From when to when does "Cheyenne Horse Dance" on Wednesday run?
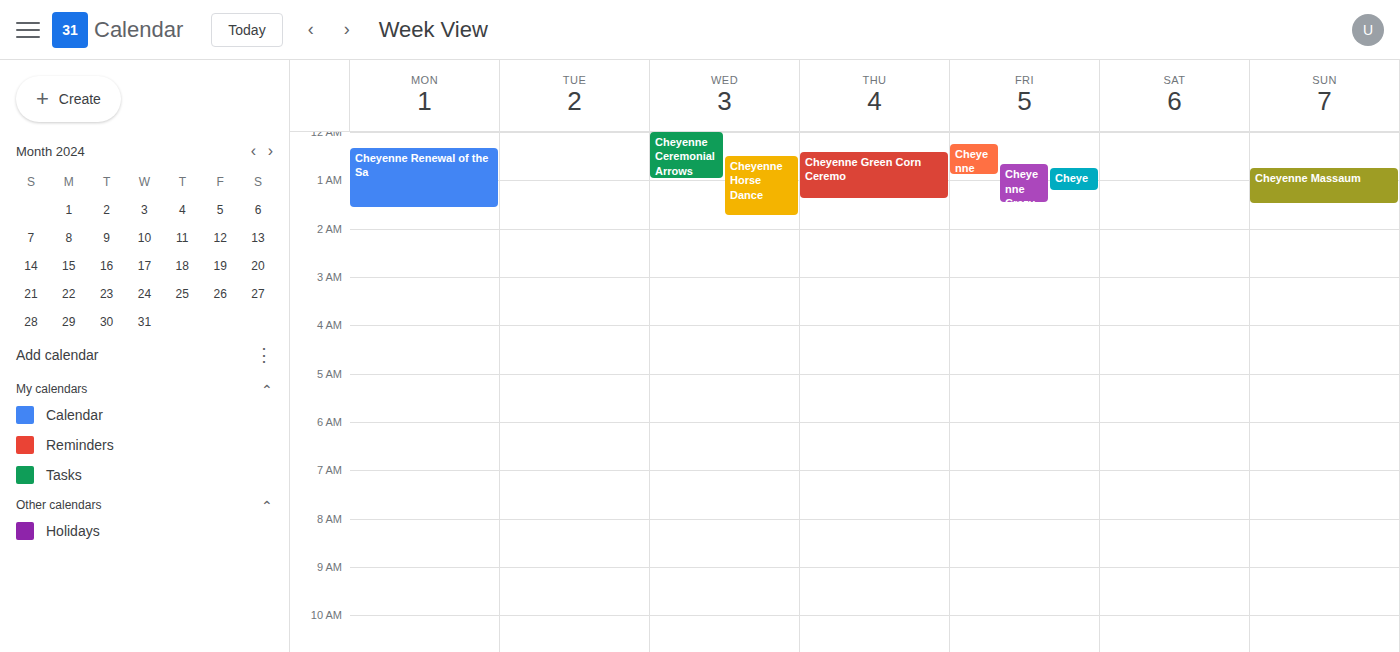
00:30 to 01:45